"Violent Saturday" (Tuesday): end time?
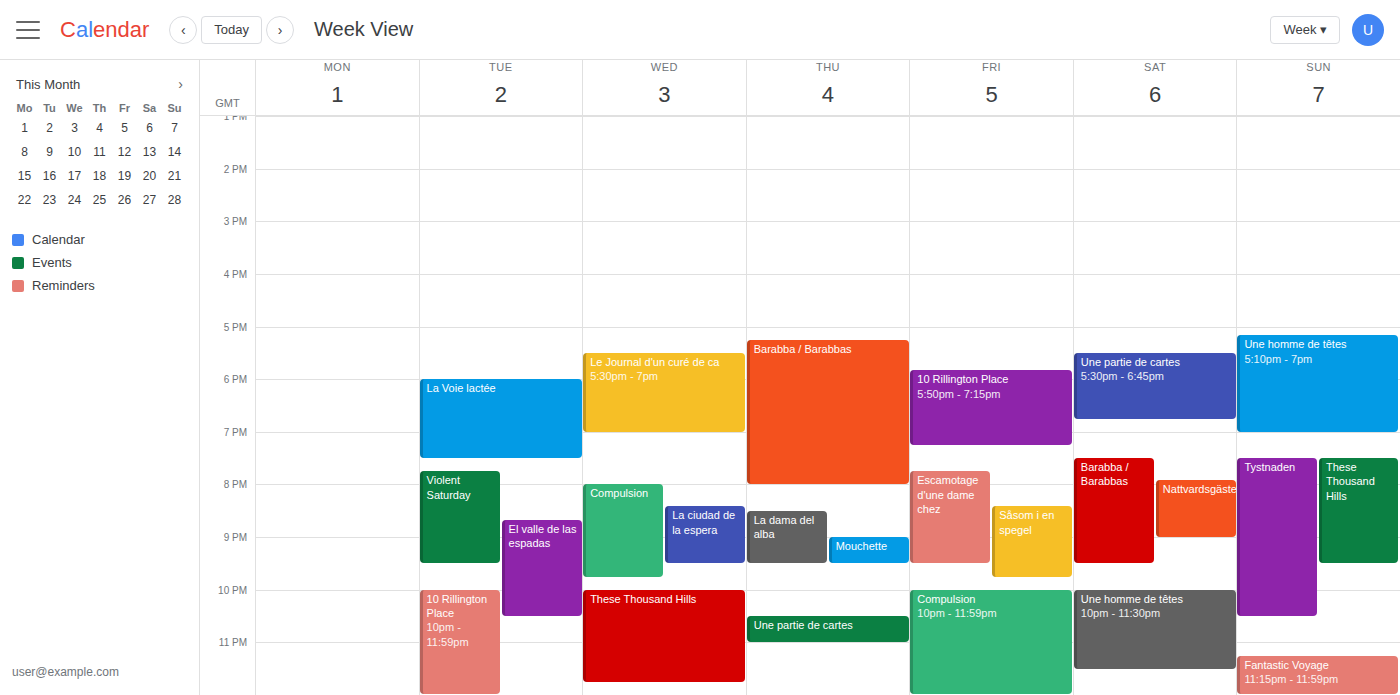
9:30 PM